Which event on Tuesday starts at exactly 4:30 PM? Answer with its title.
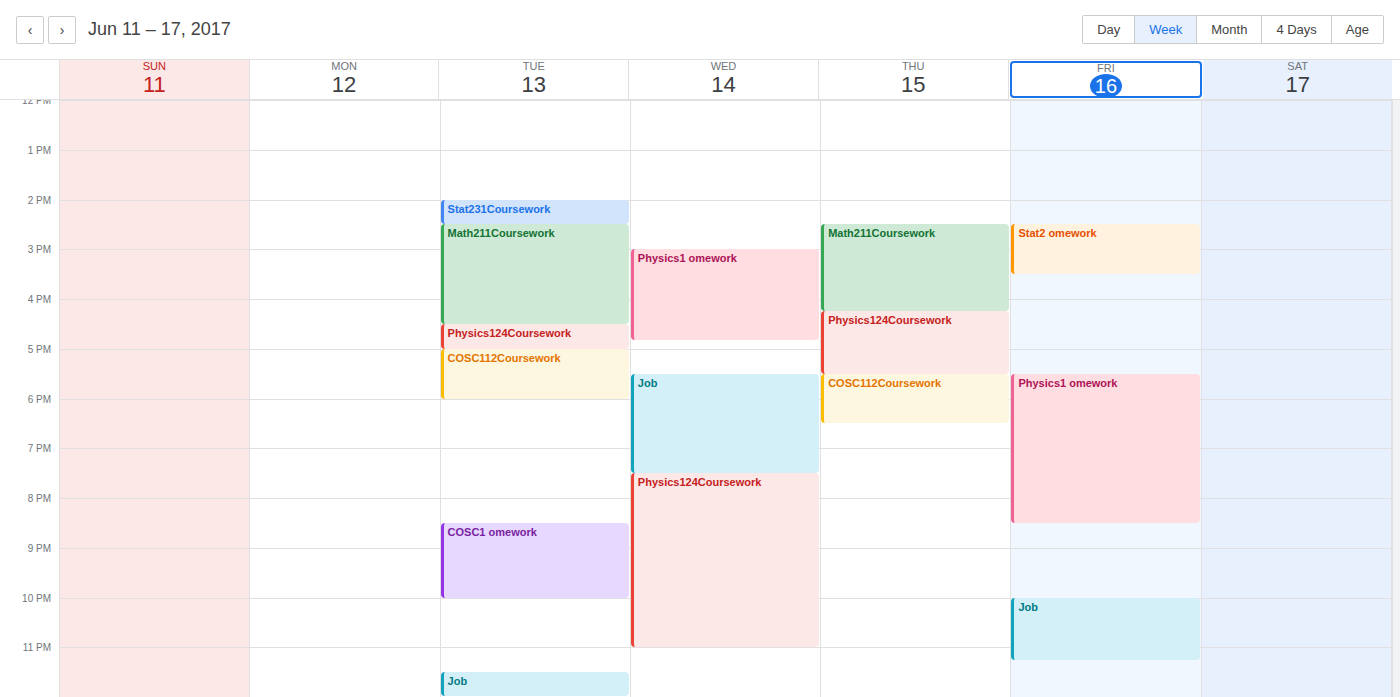
"Physics124Coursework"